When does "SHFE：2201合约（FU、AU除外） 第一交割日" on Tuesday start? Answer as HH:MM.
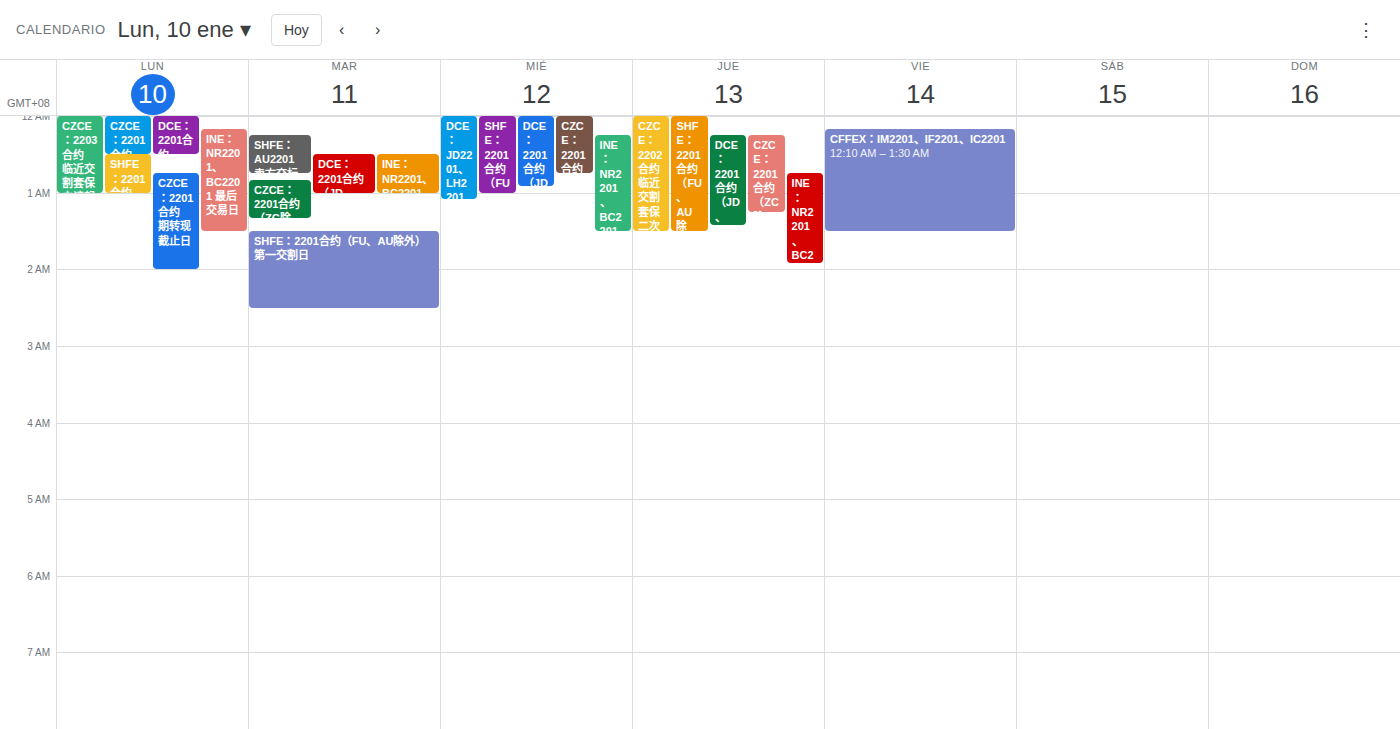
01:30